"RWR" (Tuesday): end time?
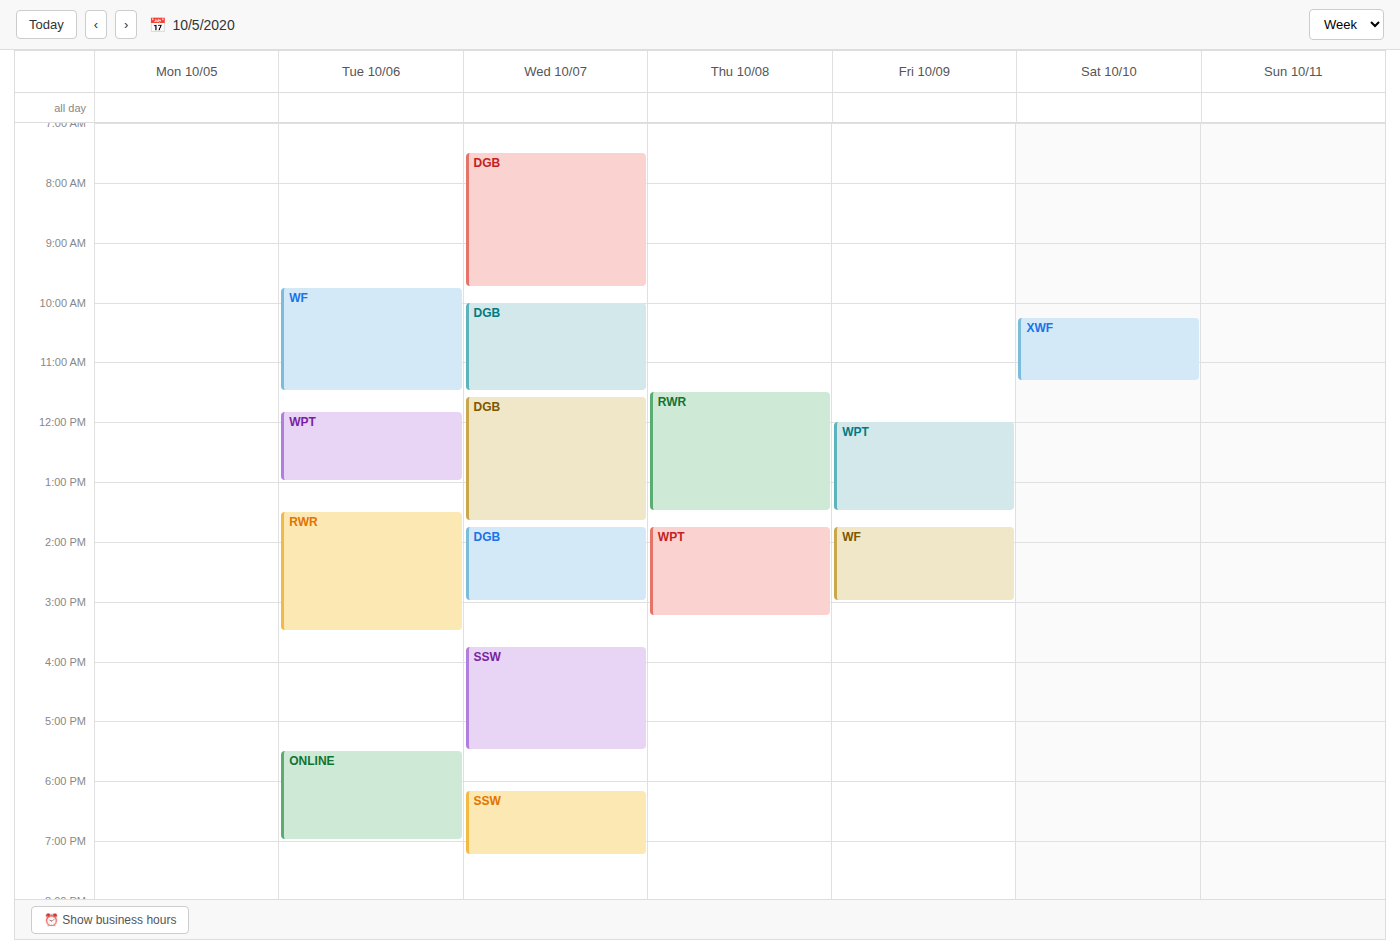
3:30 PM